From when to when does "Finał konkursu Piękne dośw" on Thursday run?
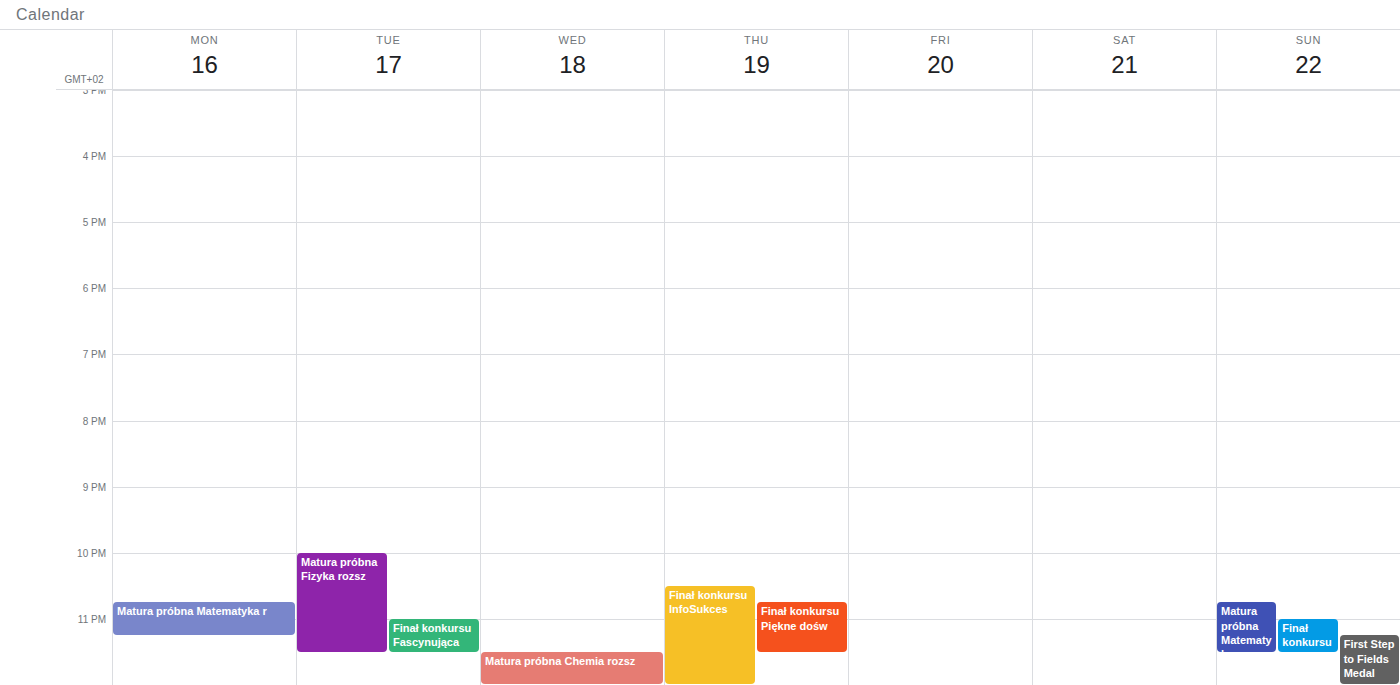
10:45 PM to 11:30 PM